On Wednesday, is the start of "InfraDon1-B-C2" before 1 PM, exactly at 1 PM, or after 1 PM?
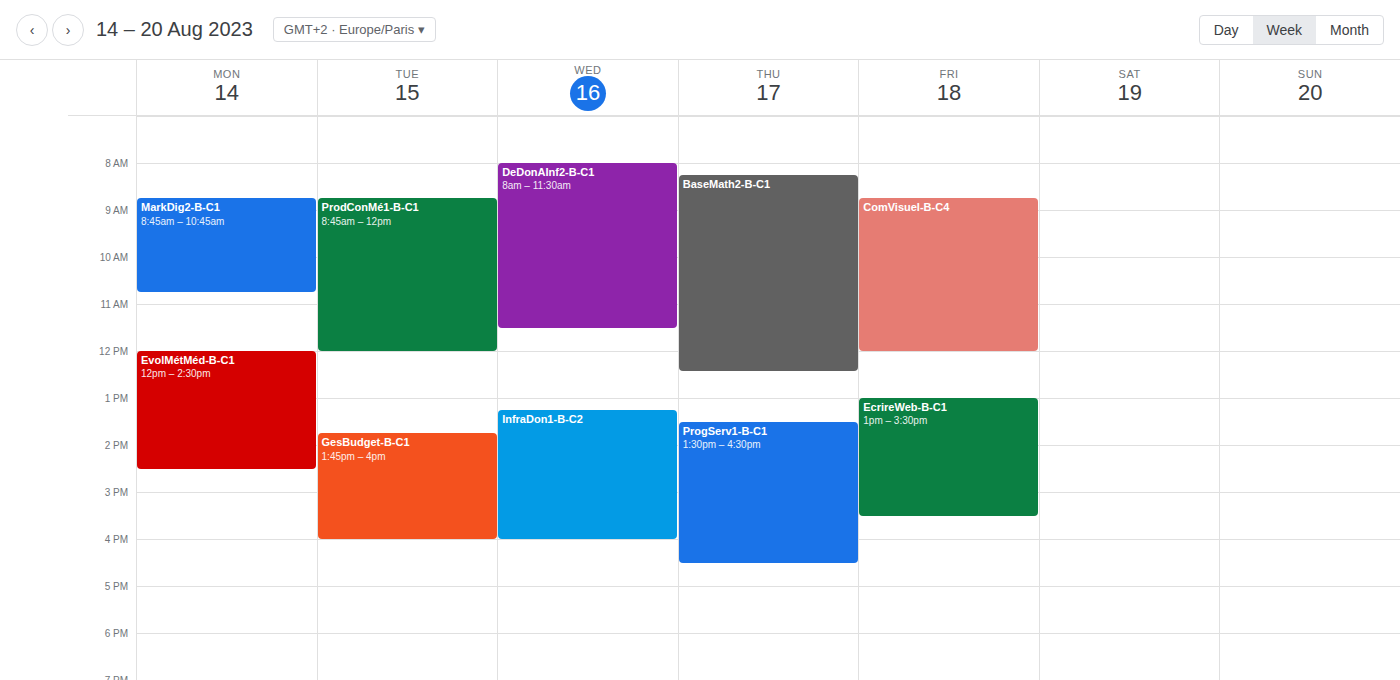
1:15 PM -- after 1 PM, 15 minutes below the 1 PM line.